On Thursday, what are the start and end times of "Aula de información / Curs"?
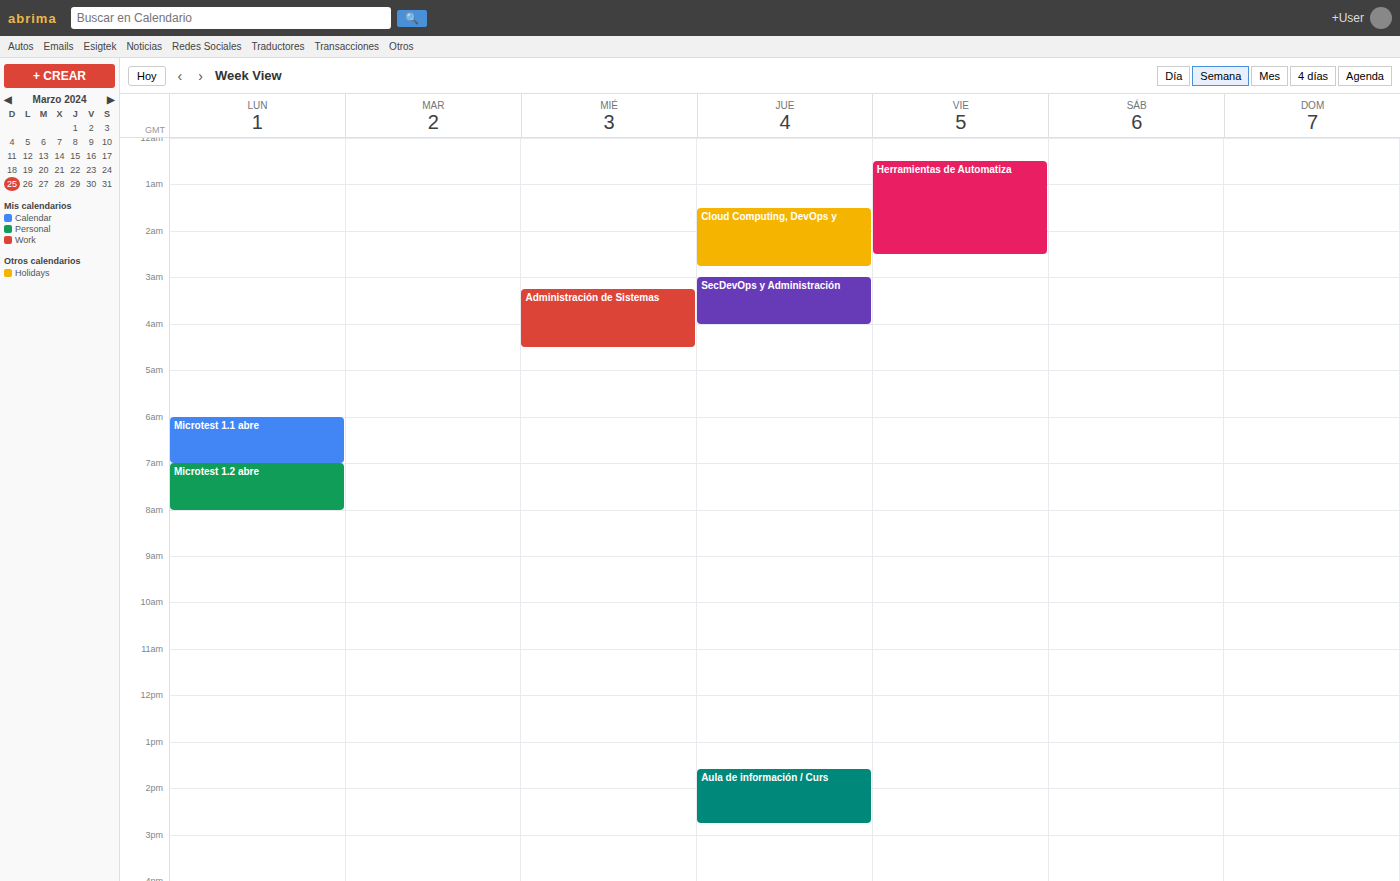
1:35 PM to 2:45 PM